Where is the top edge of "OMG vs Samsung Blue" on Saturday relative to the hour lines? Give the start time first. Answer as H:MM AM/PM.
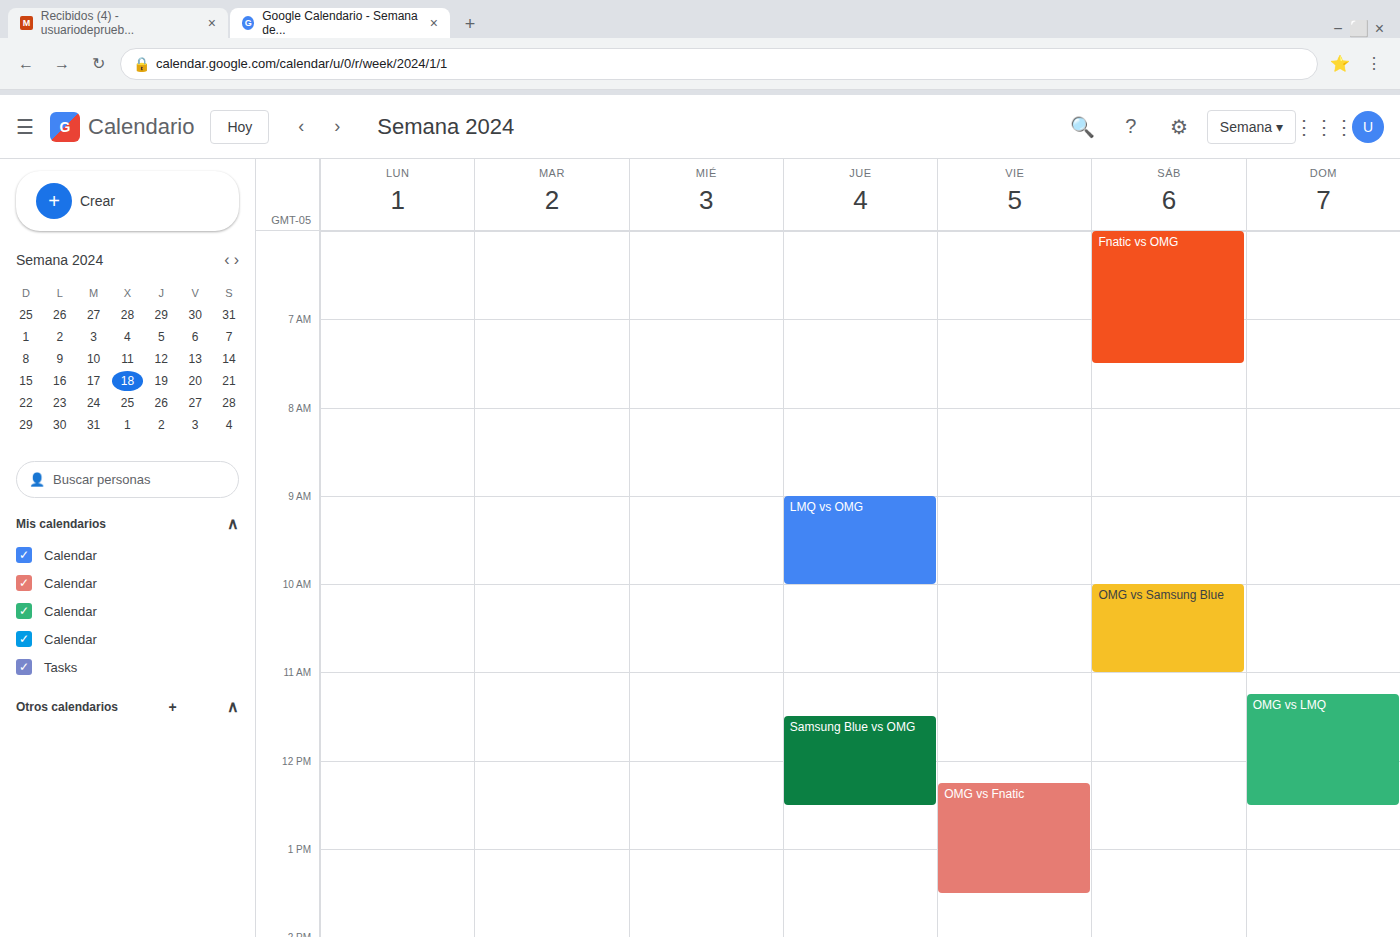
10:00 AM -- exactly on the 10 AM line.